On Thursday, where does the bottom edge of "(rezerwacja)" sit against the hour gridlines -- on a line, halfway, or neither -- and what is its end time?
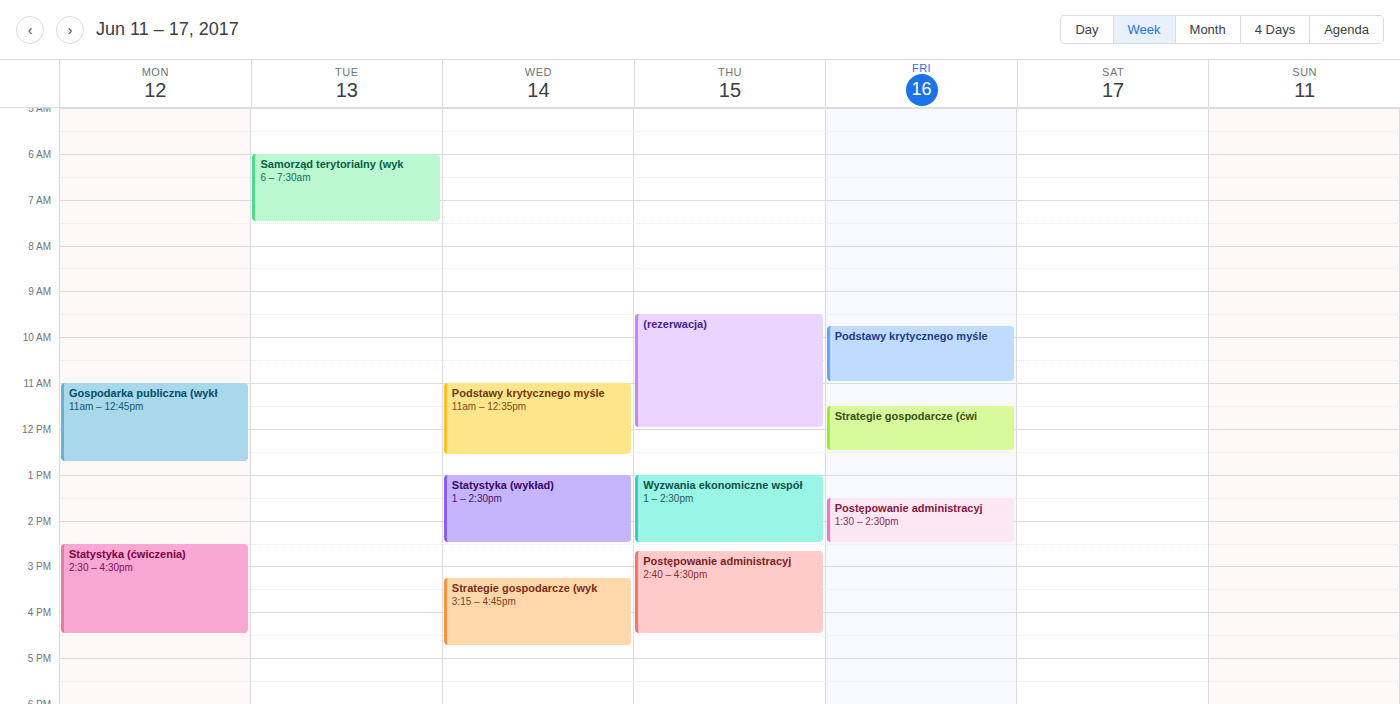
12:00 PM -- exactly on the 12 PM line.